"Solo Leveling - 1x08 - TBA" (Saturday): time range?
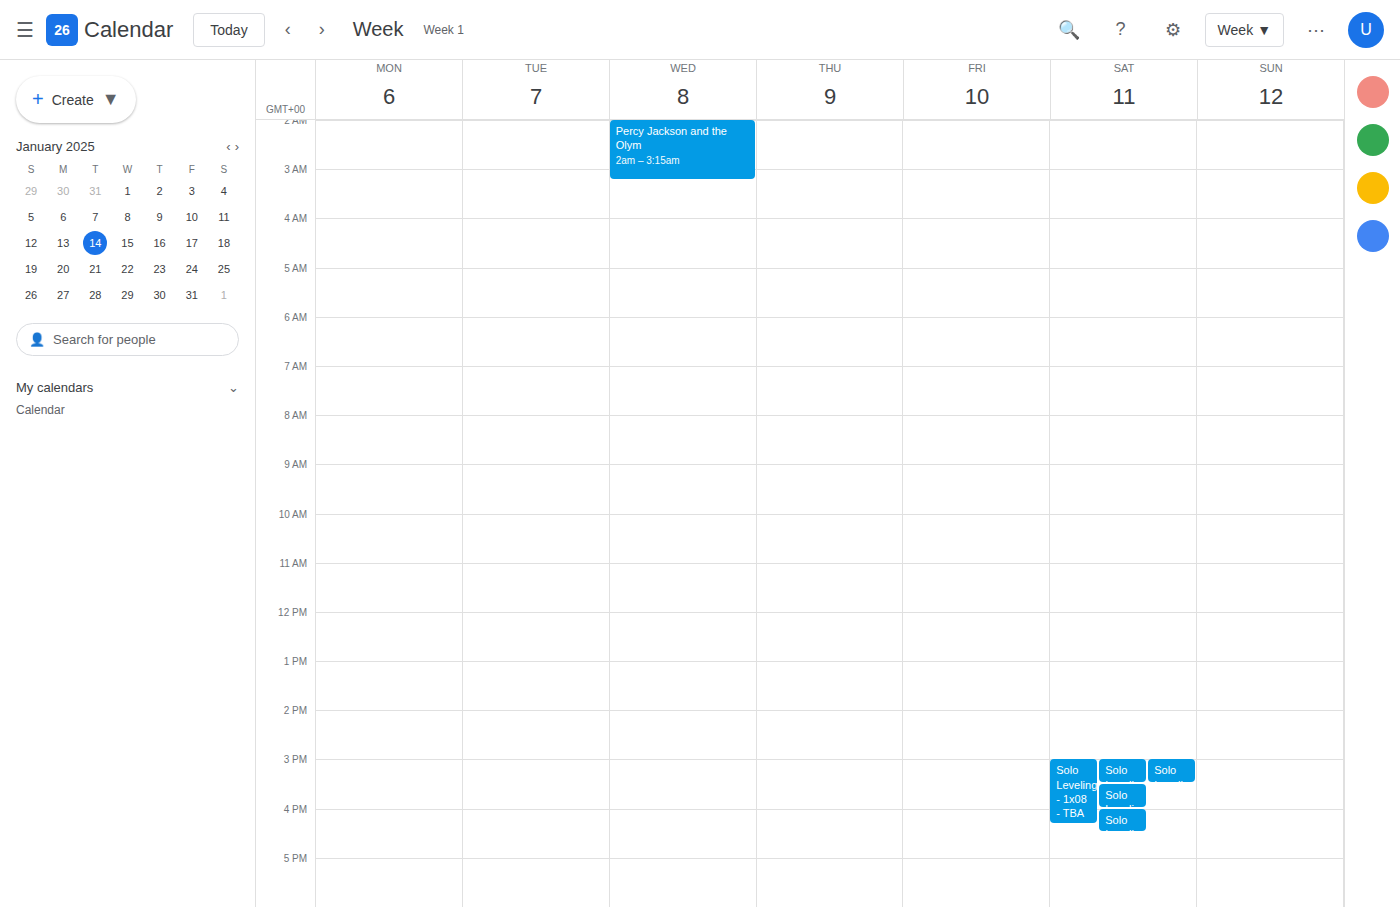
3:00 PM to 4:20 PM